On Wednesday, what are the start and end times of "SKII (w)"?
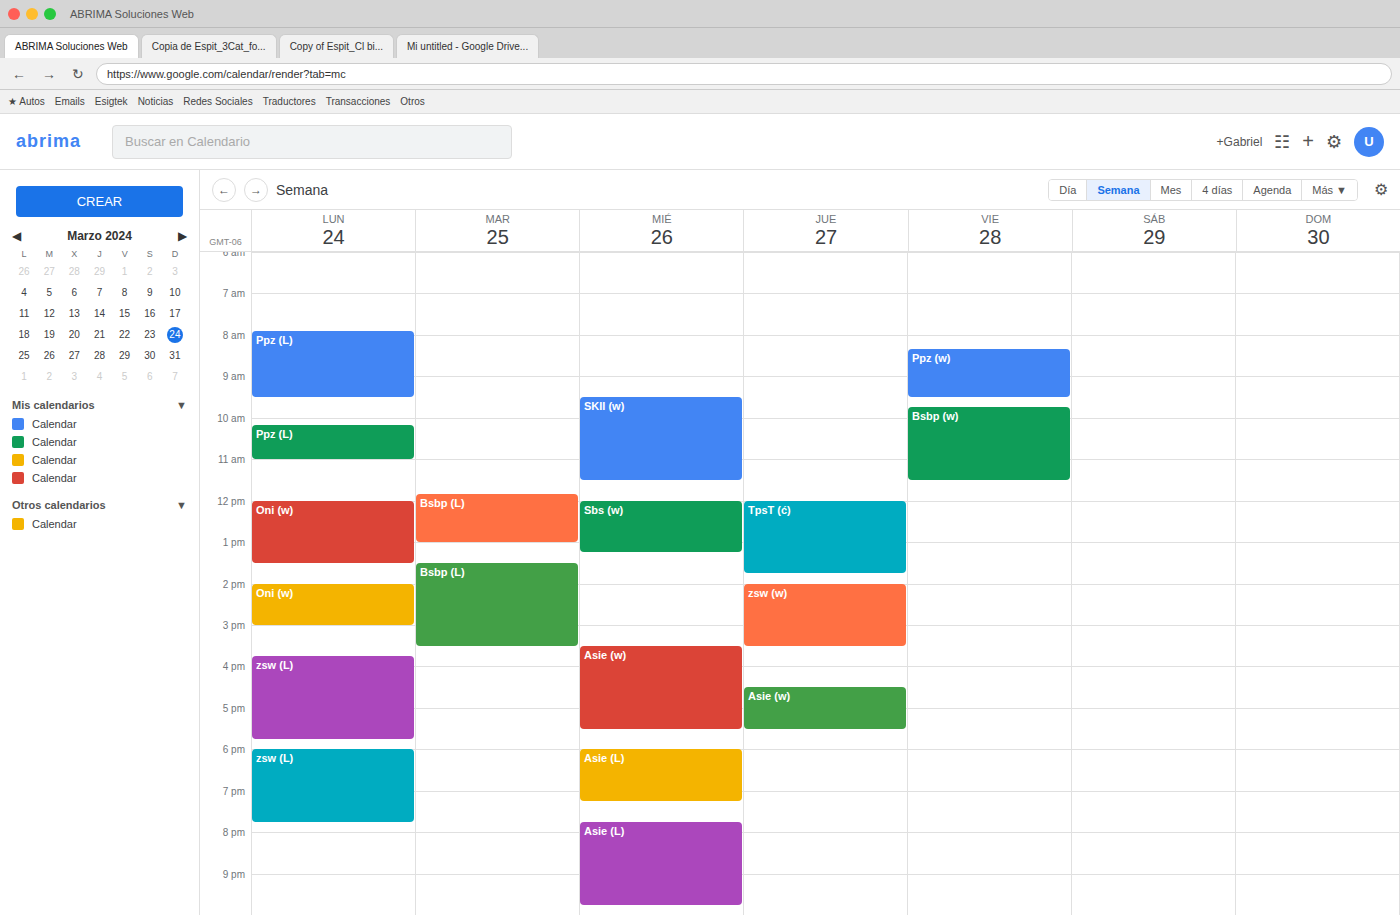
09:30 to 11:30